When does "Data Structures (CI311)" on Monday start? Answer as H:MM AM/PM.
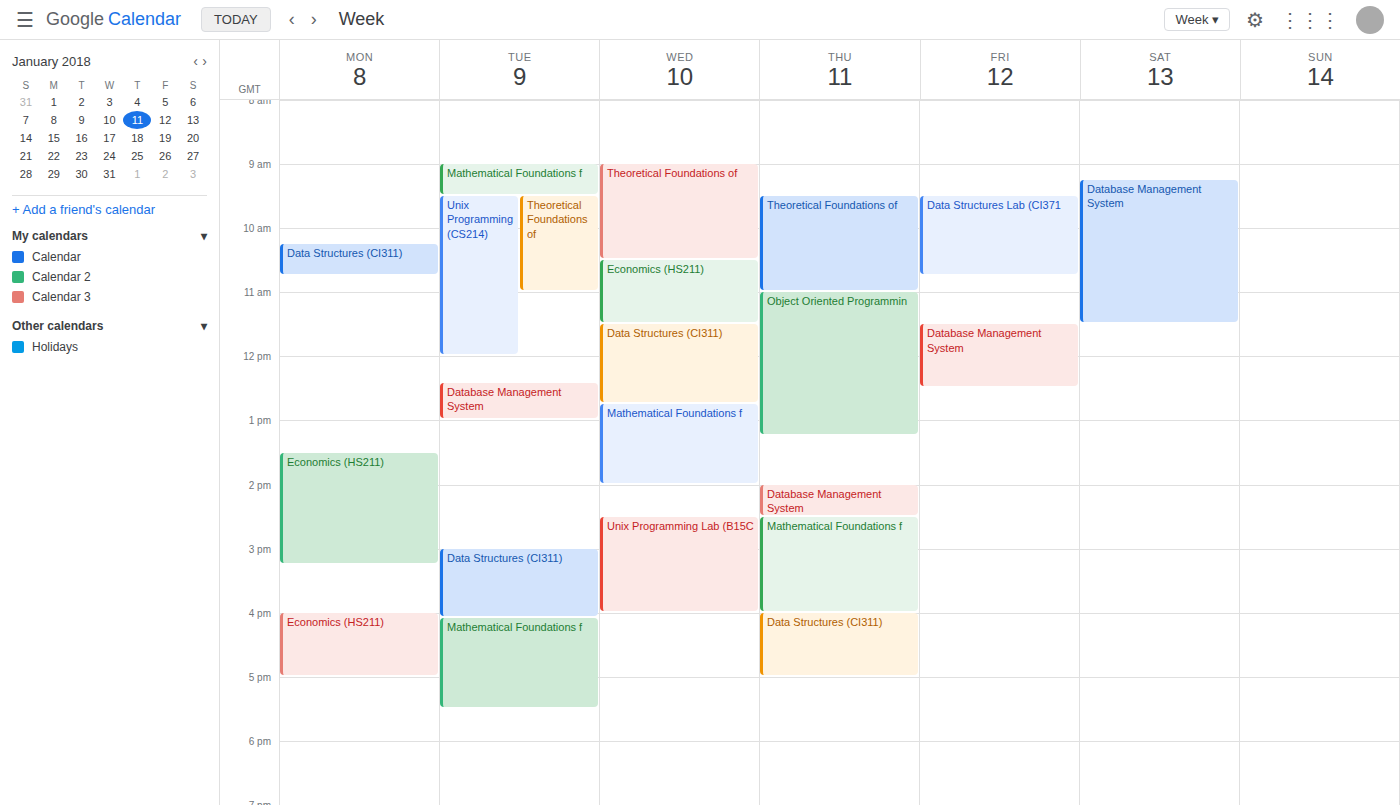
10:15 AM